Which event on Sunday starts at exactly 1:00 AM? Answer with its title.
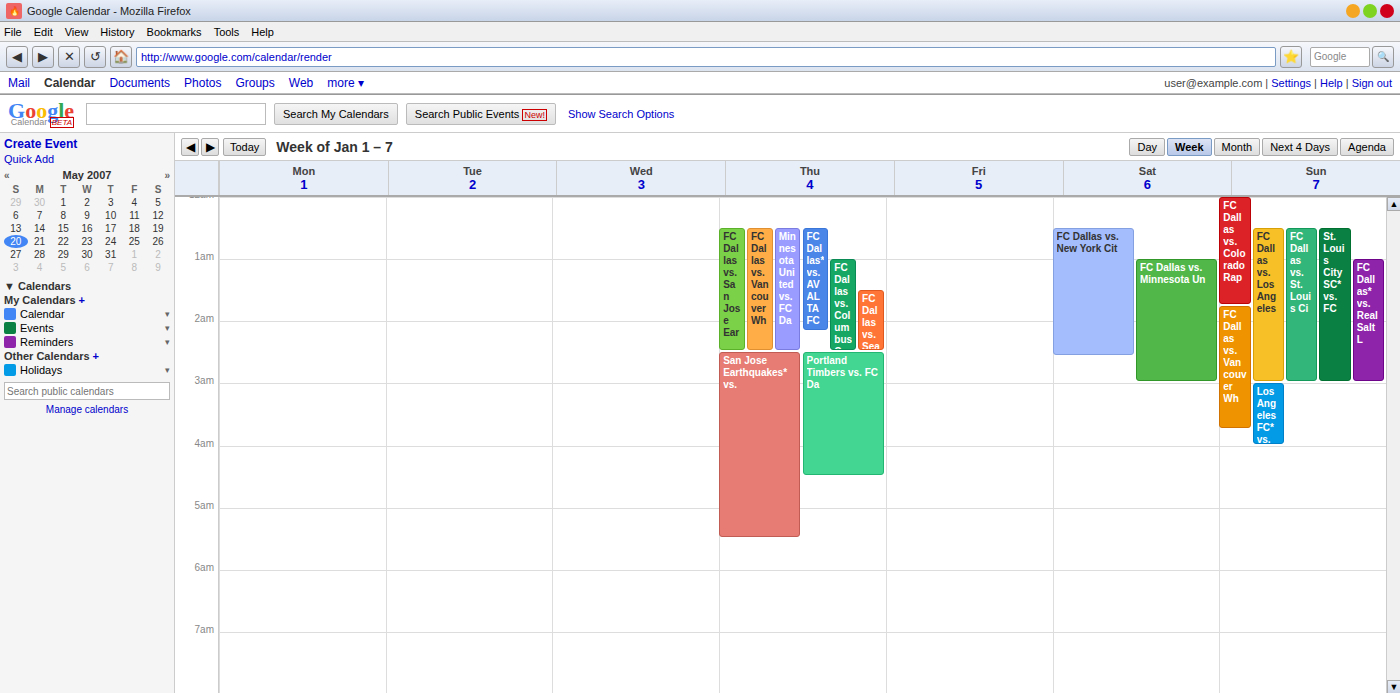
"FC Dallas* vs. Real Salt L"